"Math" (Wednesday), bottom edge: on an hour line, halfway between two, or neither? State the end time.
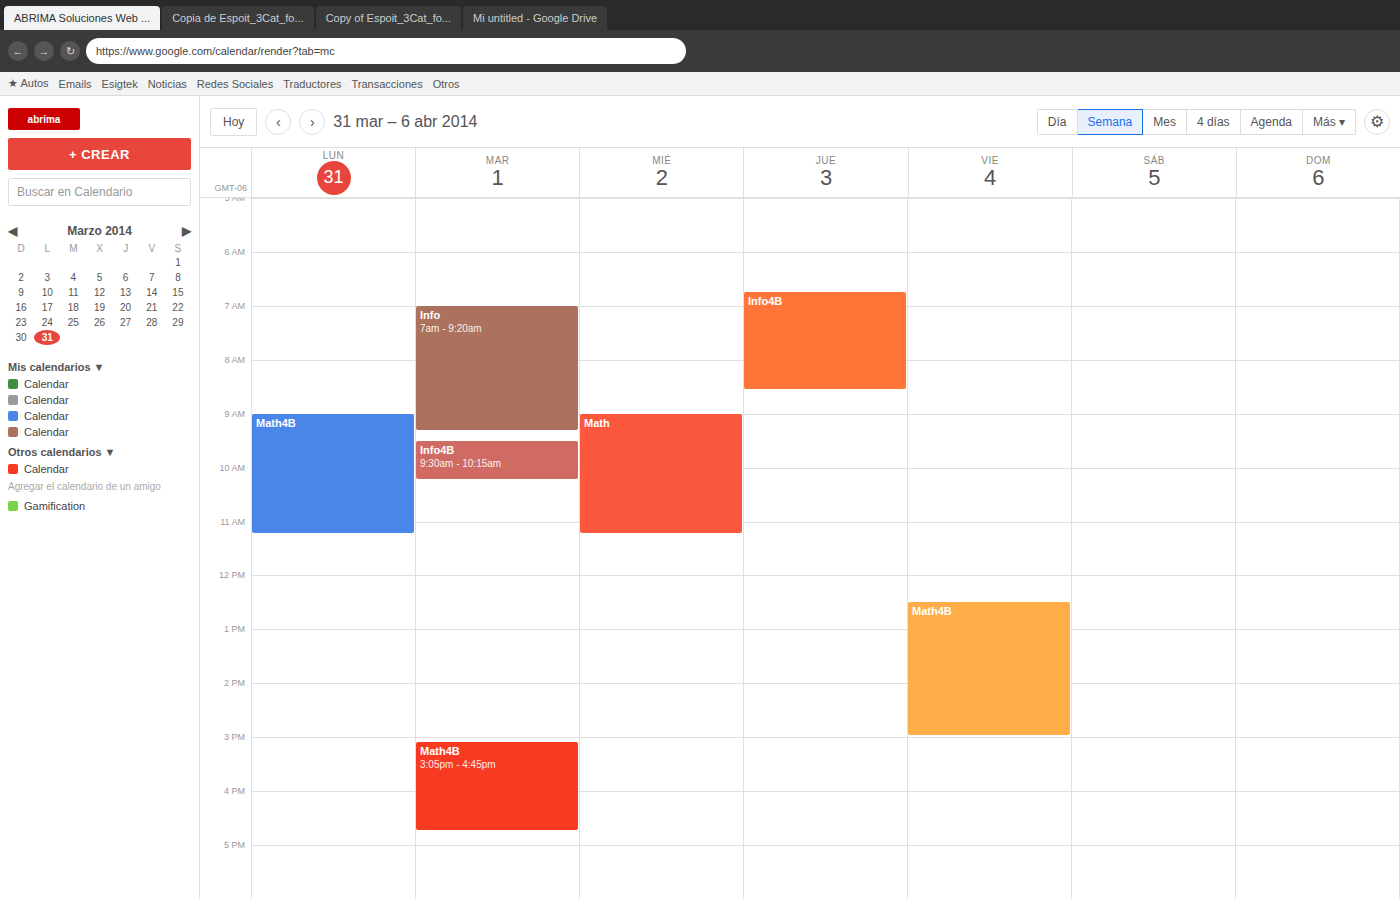
11:15 AM -- neither: a quarter of the way from the 11 AM line to the 12 PM line.